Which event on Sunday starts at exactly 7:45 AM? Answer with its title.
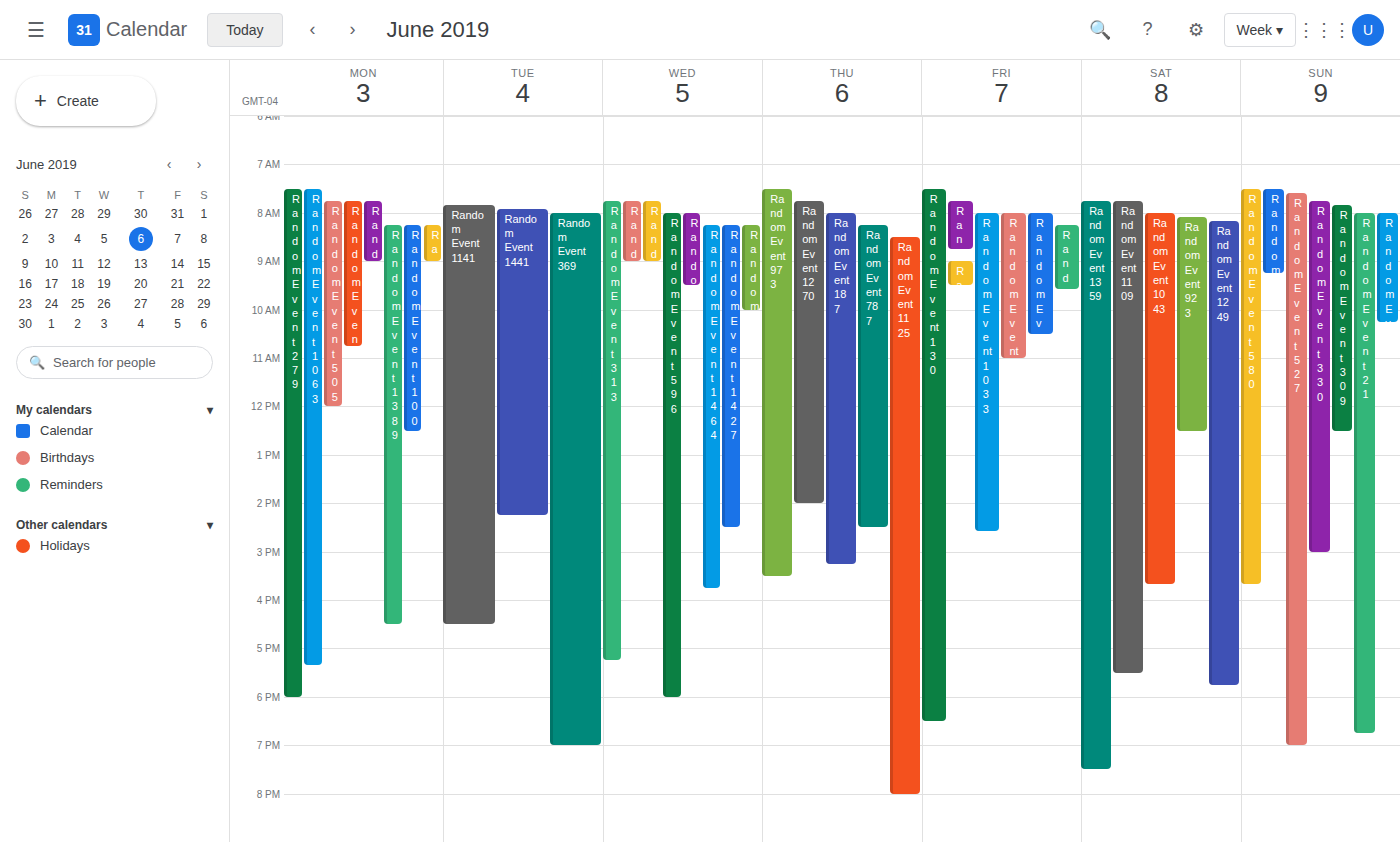
"Random Event 330"